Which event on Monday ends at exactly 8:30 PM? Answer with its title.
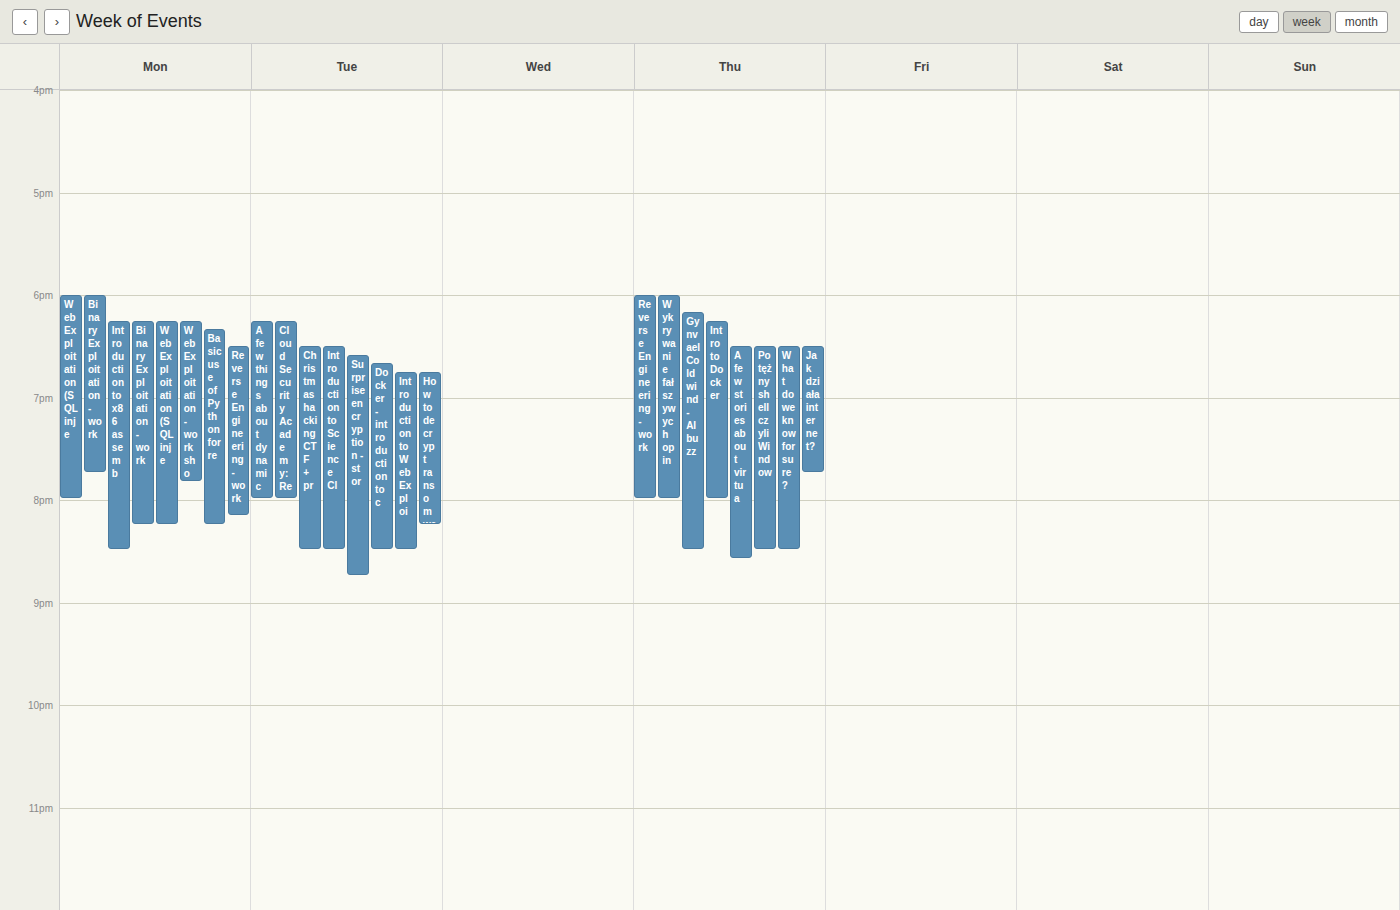
"Introduction to x86 assemb"